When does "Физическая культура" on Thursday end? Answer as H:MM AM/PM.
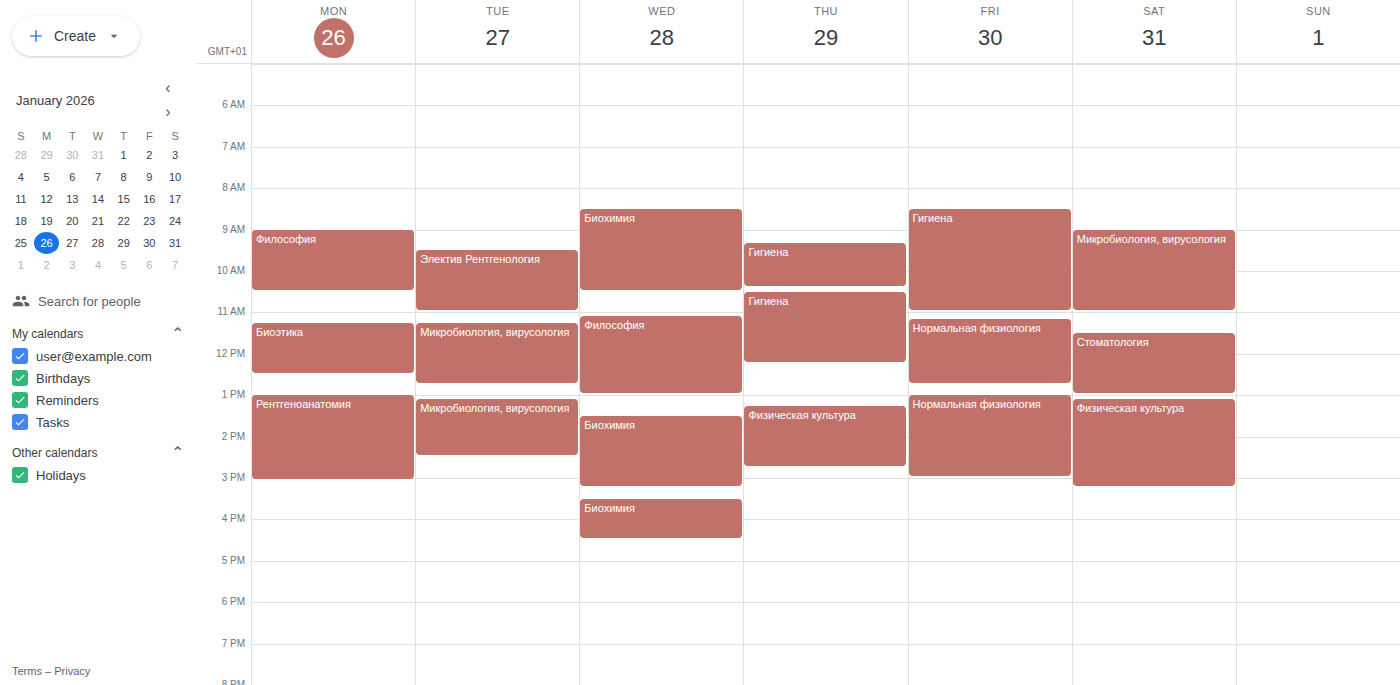
2:45 PM